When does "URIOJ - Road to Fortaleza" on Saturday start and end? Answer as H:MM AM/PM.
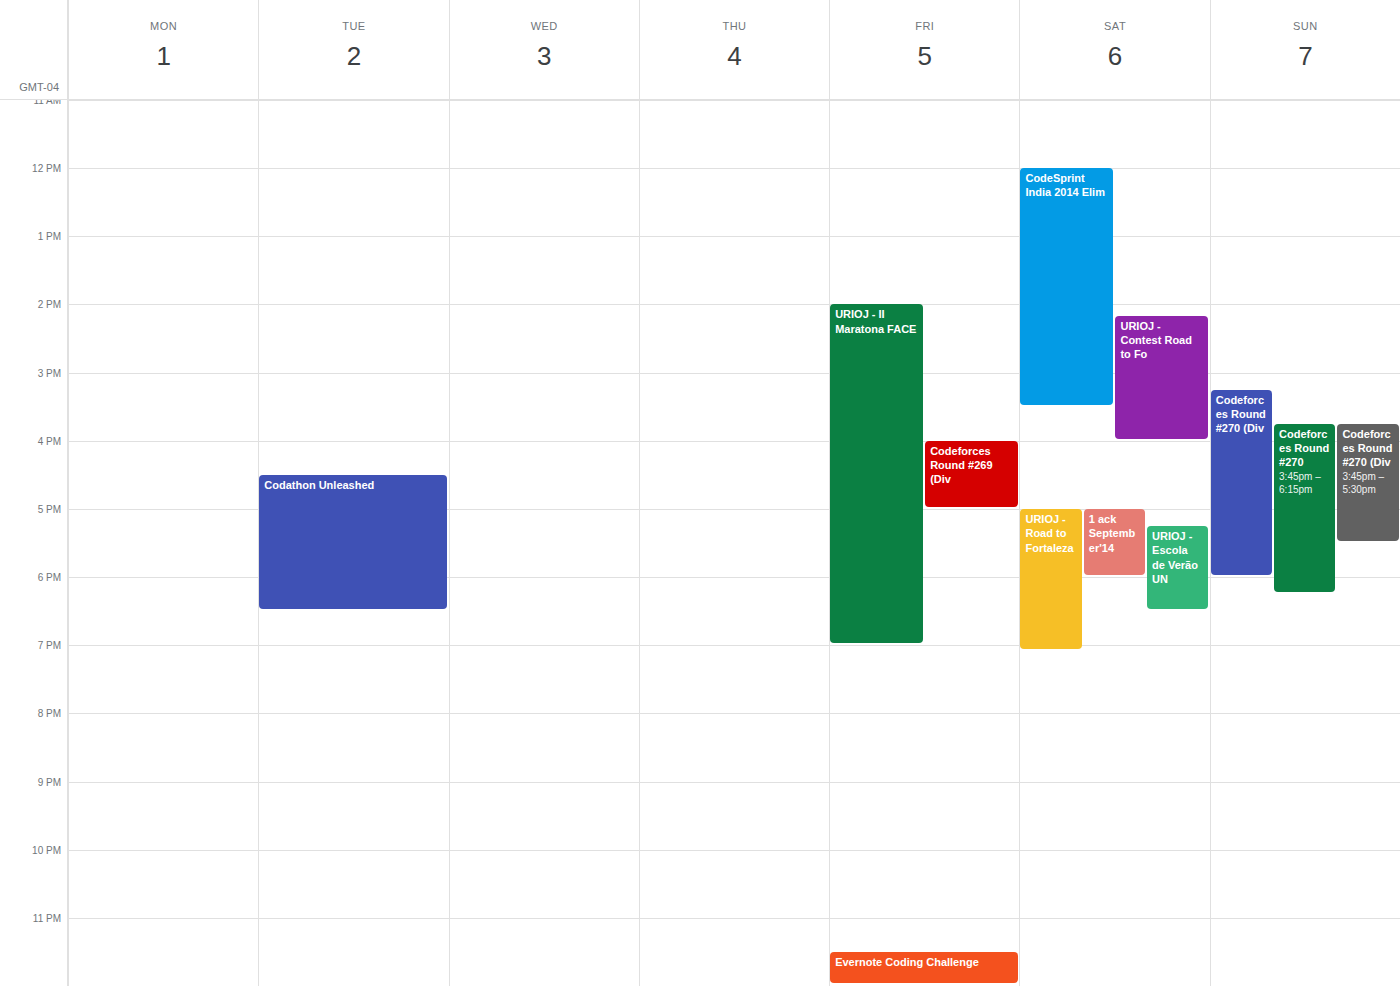
5:00 PM to 7:05 PM